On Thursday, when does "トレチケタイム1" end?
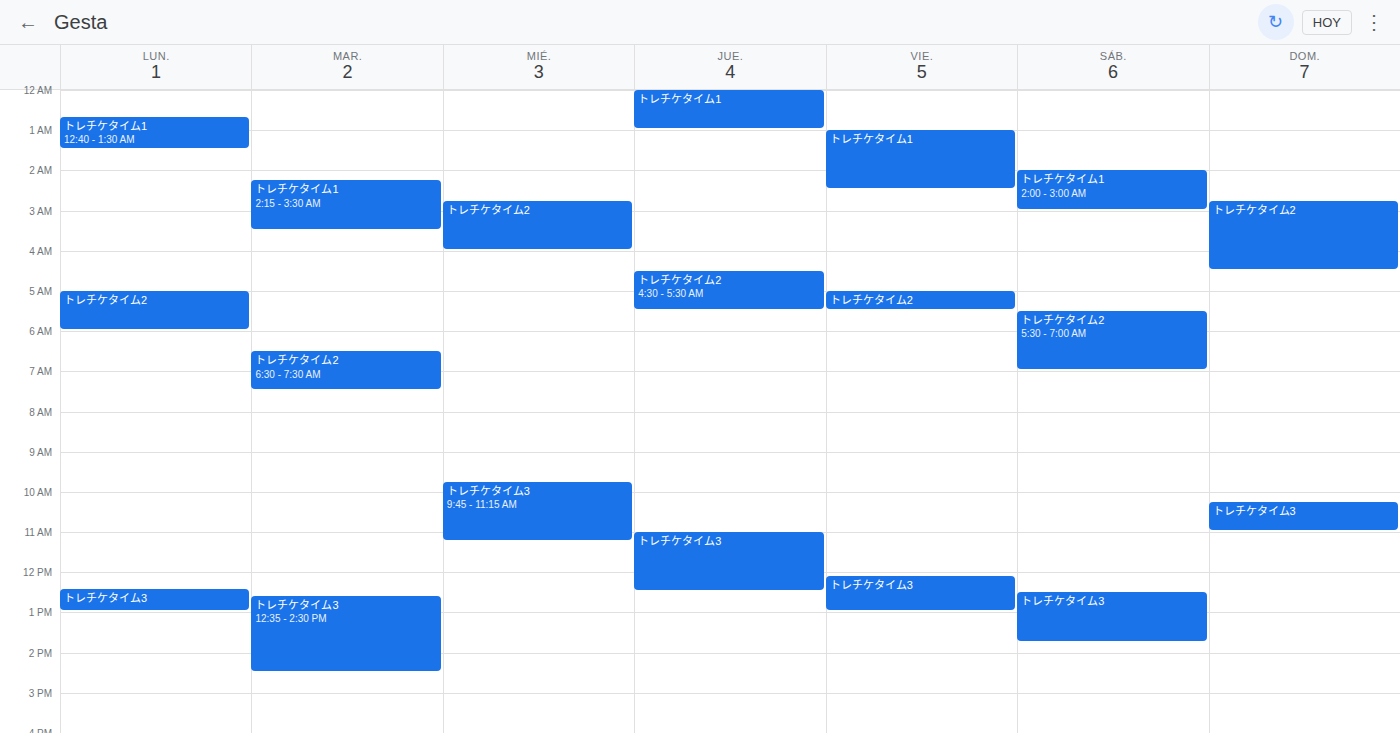
1:00 AM